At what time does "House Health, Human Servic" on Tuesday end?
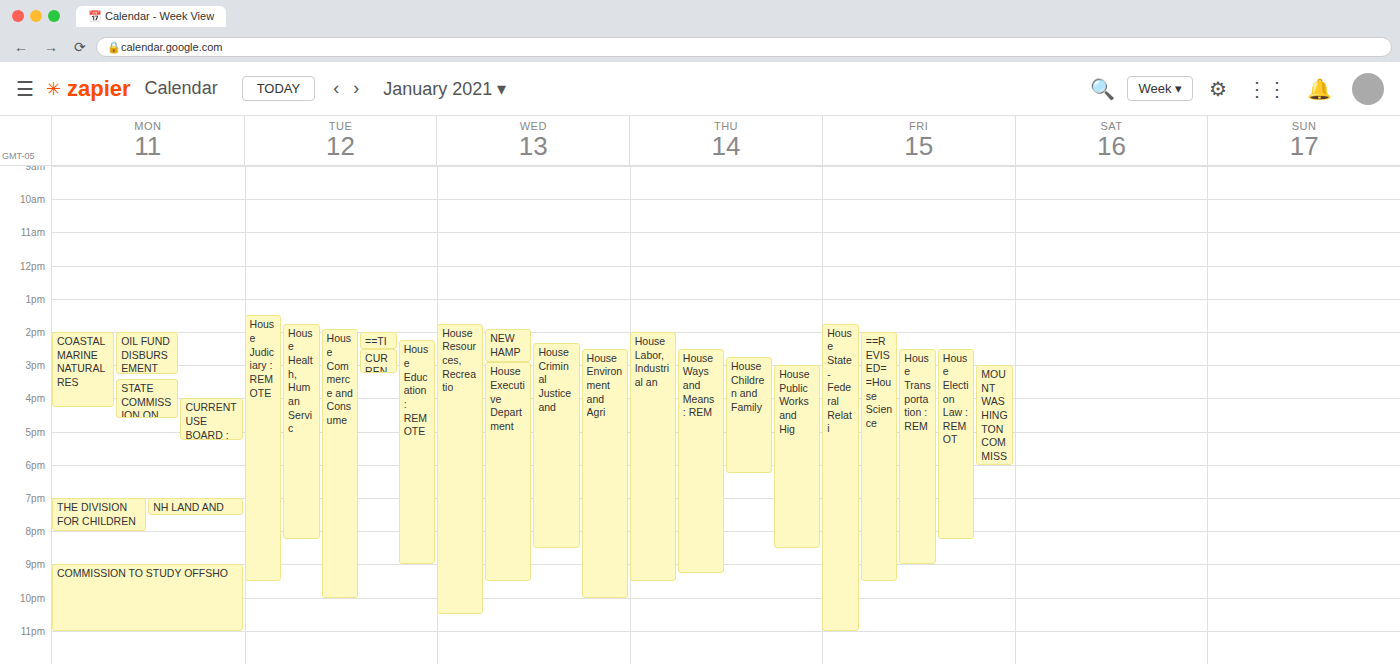
8:15 PM